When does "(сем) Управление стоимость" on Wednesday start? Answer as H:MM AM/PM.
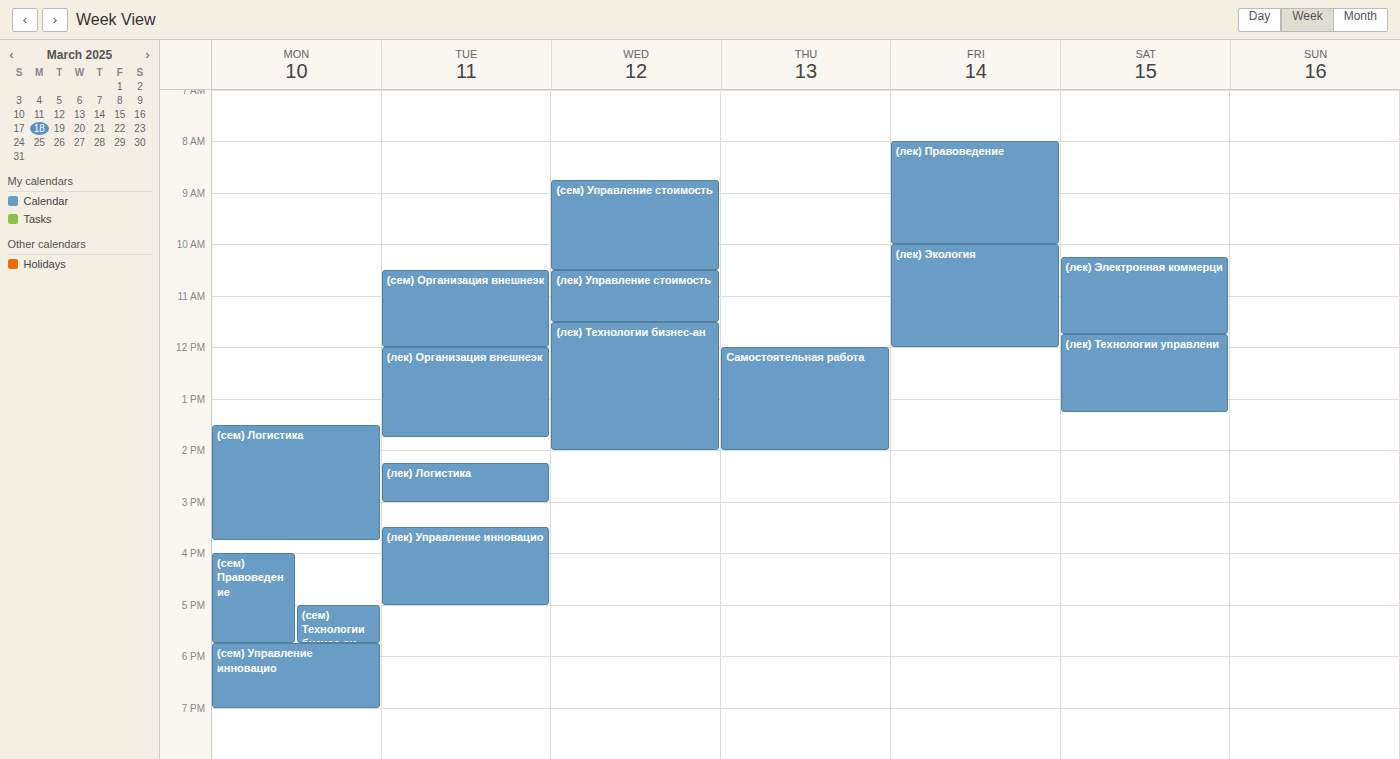
8:45 AM